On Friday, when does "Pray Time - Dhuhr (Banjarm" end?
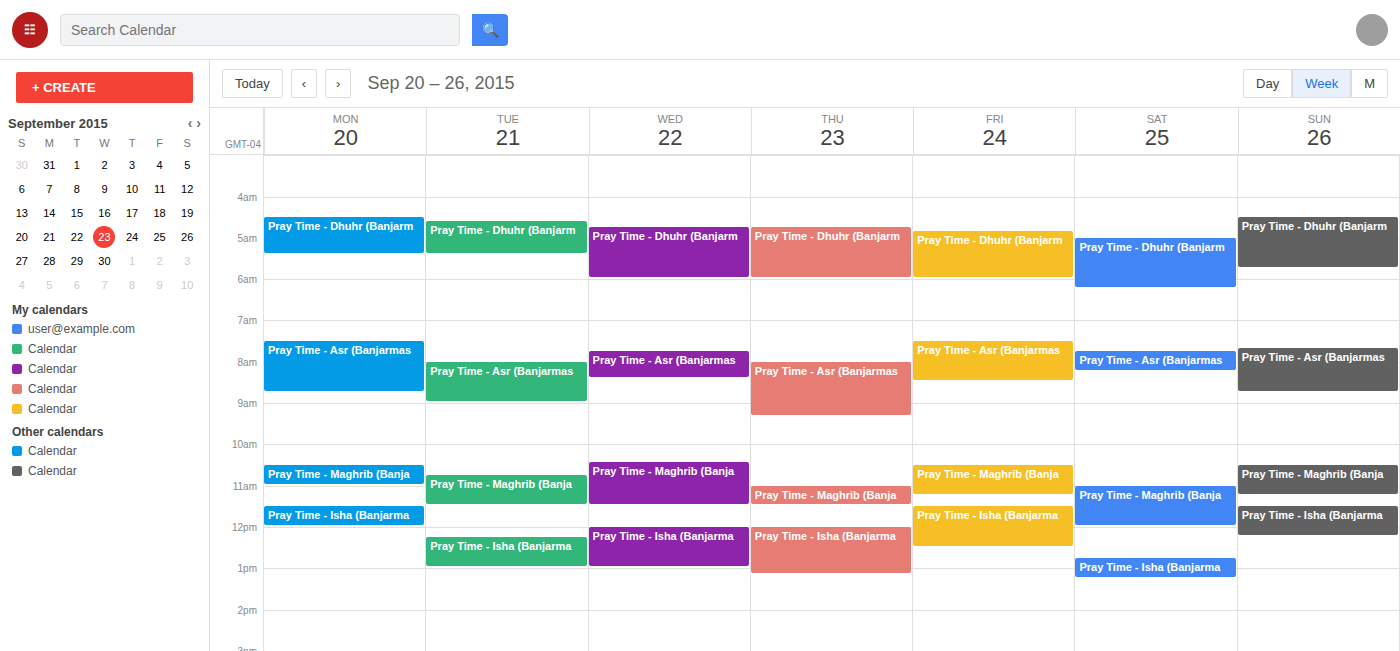
6:00 AM